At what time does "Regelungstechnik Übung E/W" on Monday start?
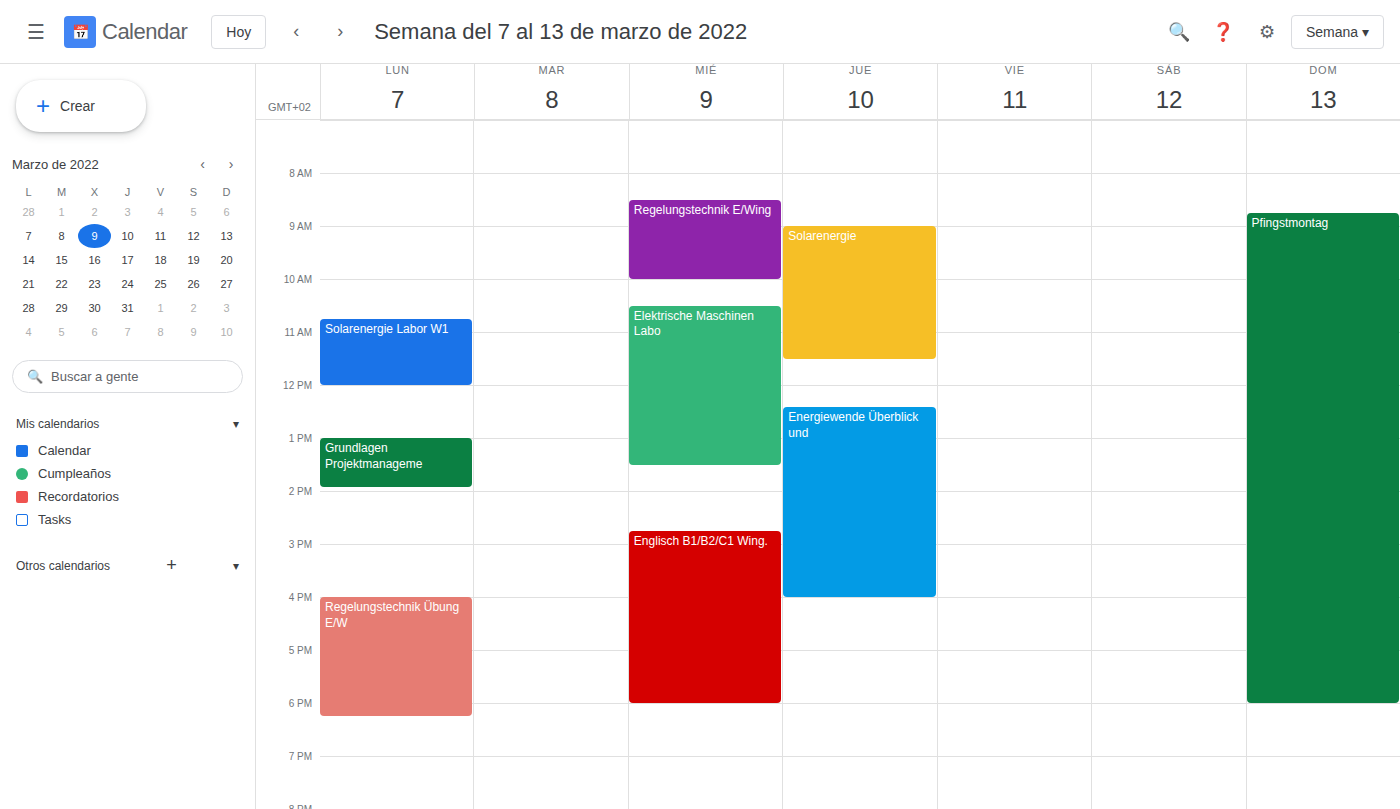
4:00 PM